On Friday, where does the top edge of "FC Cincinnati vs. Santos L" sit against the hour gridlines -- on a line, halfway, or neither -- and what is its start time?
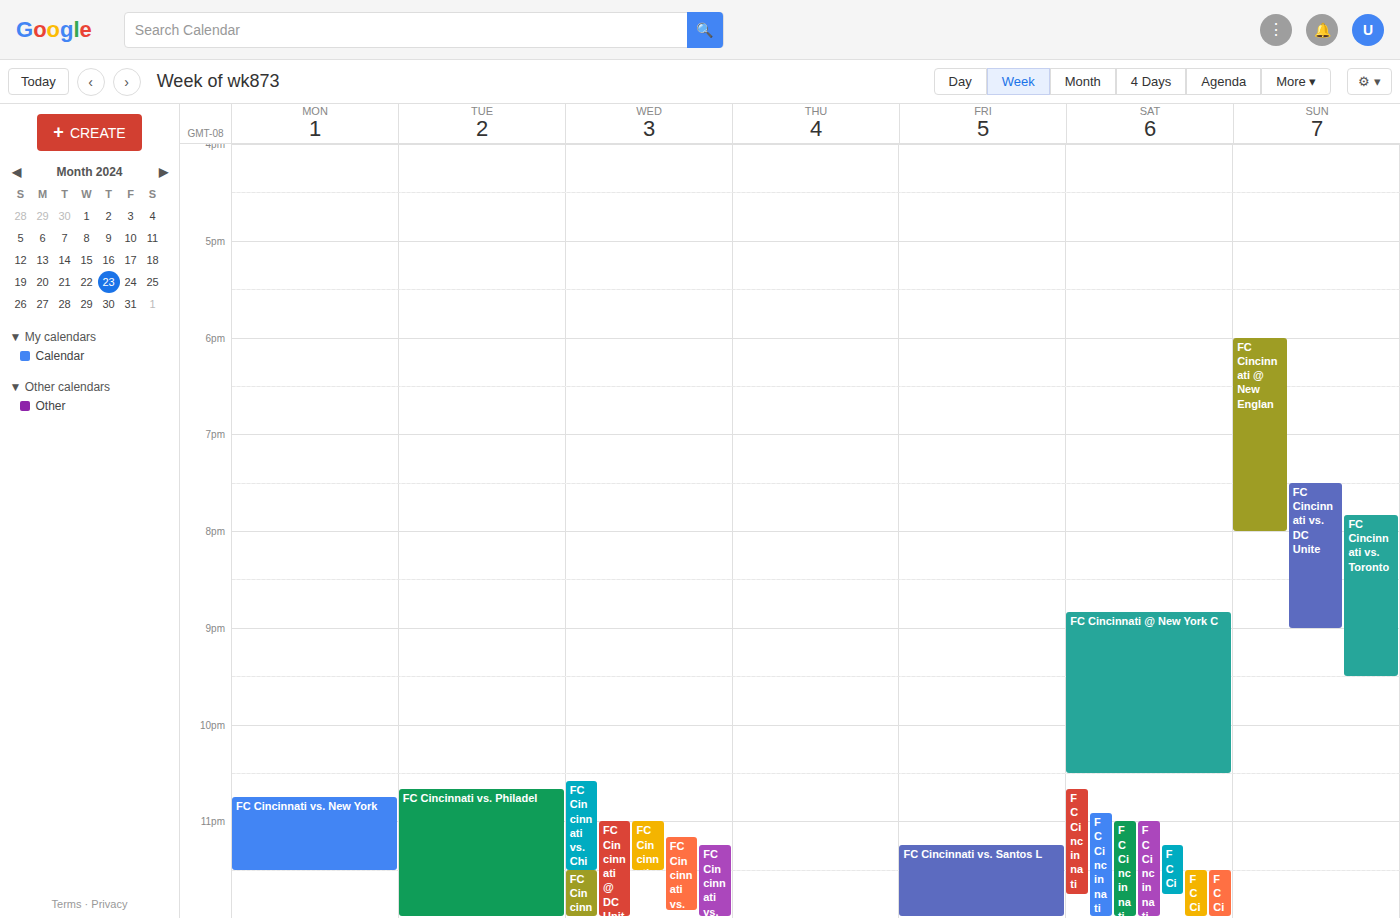
11:15 PM -- neither: a quarter of the way from the 11 PM line to the 12 AM line.